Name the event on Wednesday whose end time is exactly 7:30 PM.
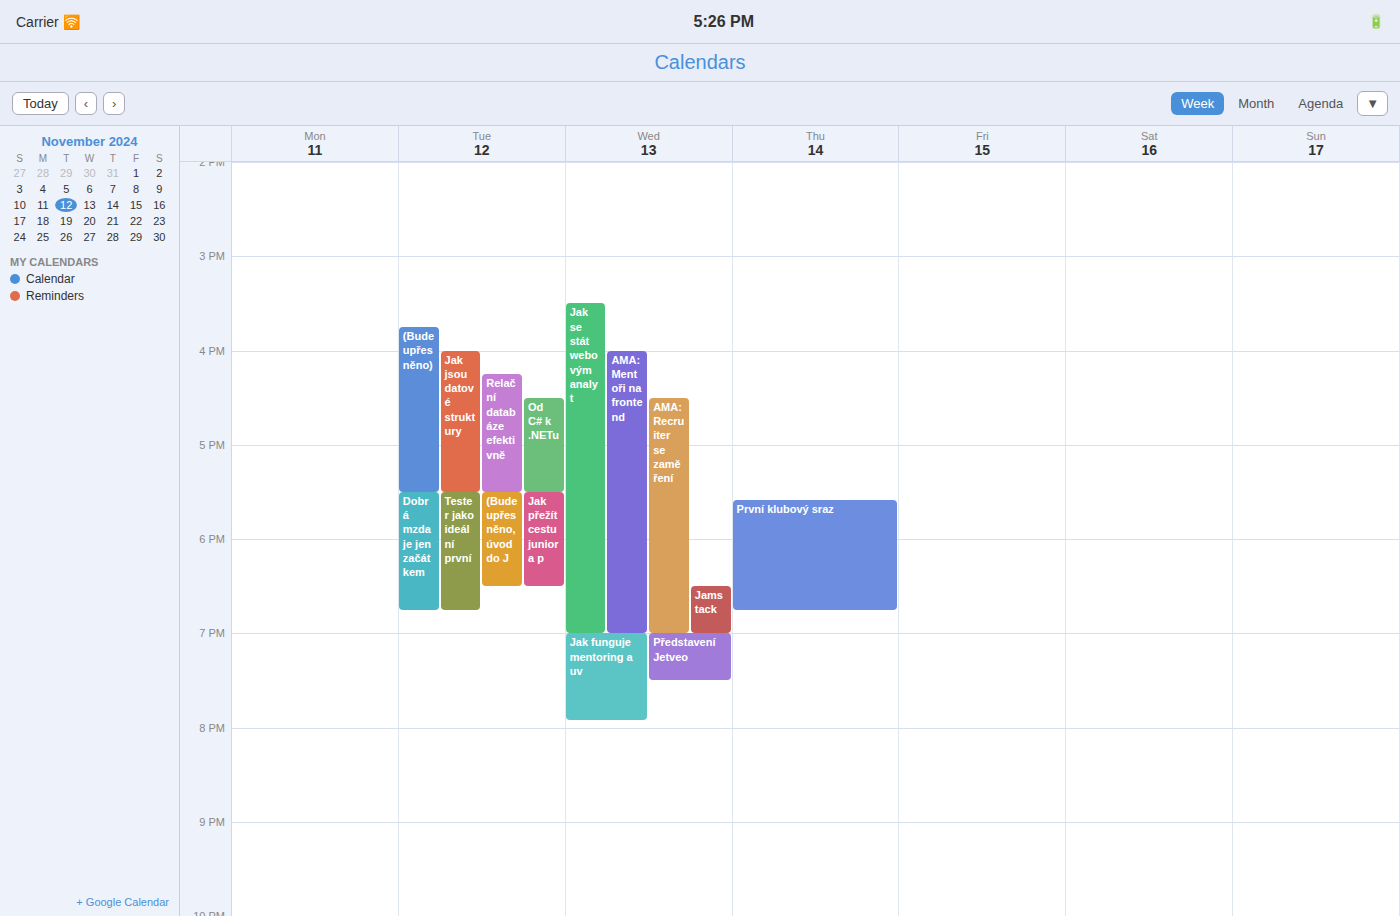
"Představení Jetveo"